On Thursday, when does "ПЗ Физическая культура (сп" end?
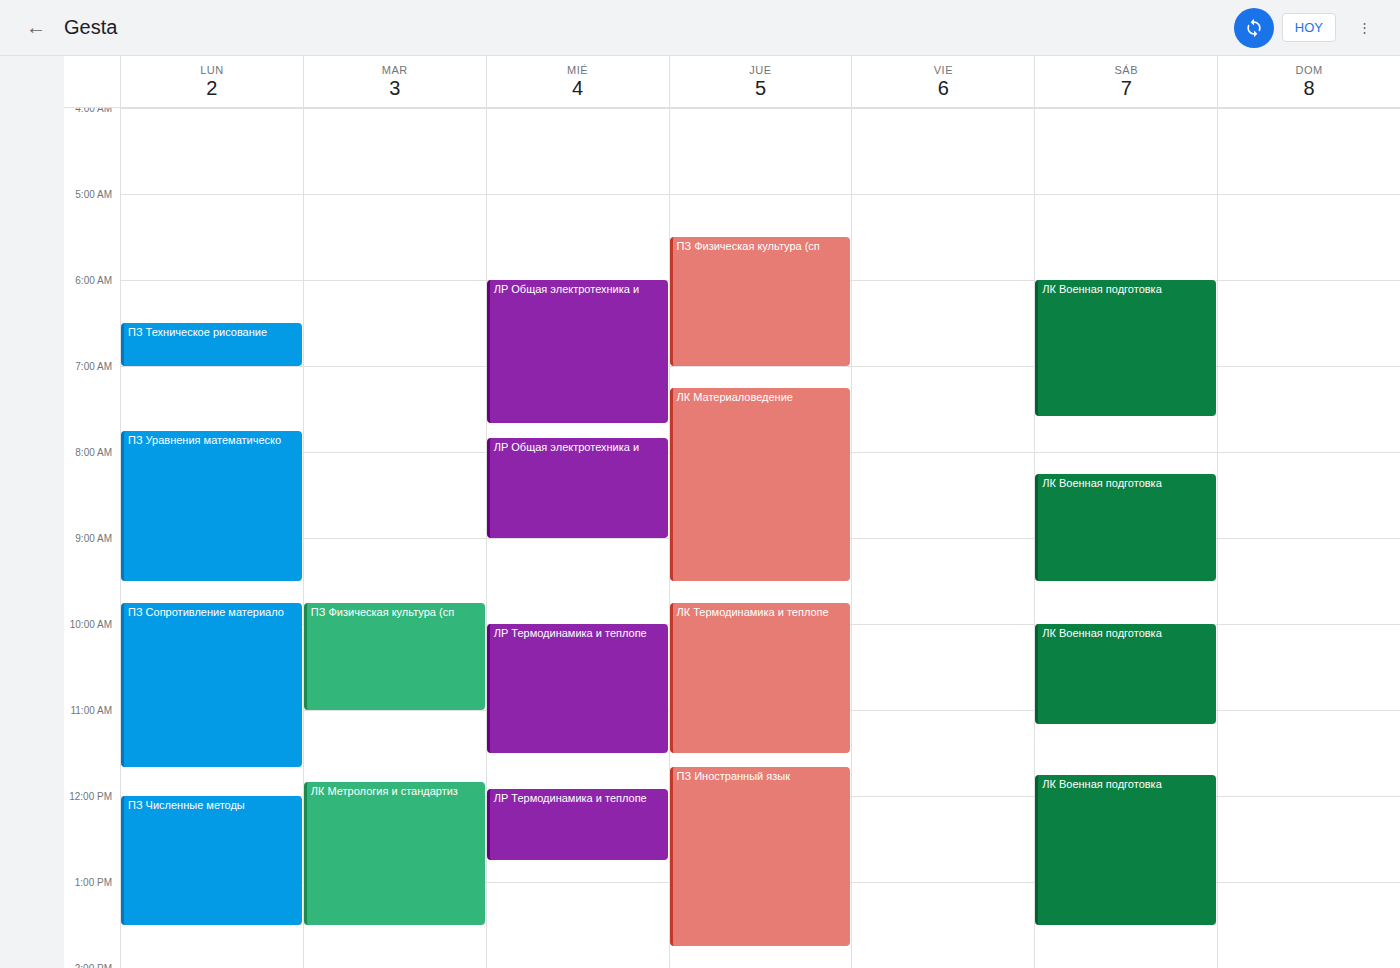
7:00 AM